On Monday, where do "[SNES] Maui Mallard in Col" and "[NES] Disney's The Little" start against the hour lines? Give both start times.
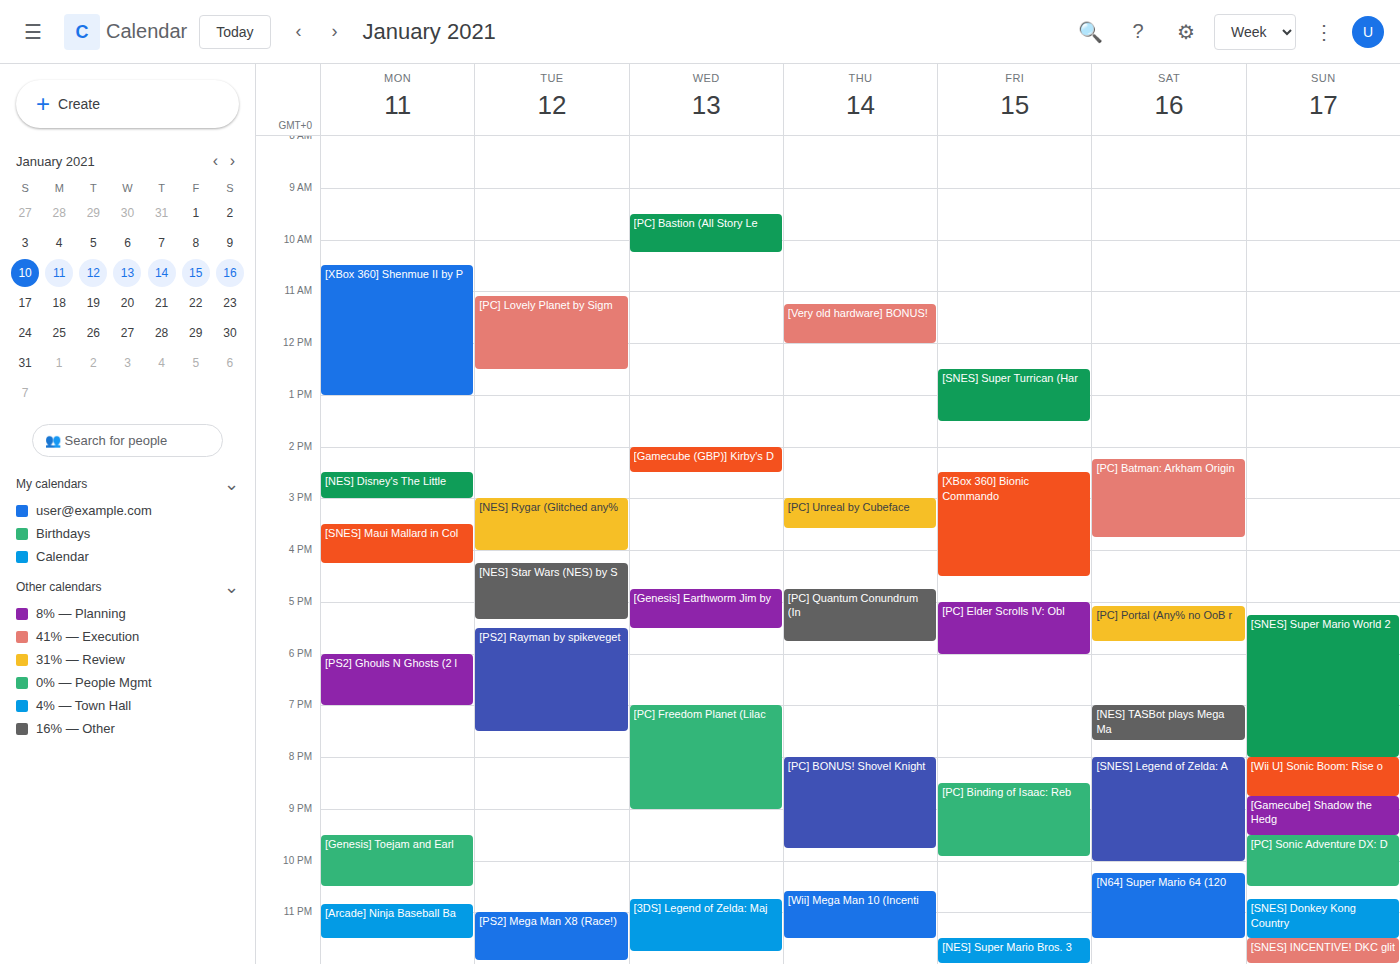
"[SNES] Maui Mallard in Col": 3:30 PM, halfway between the 3 PM and 4 PM lines. "[NES] Disney's The Little": 2:30 PM, halfway between the 2 PM and 3 PM lines.